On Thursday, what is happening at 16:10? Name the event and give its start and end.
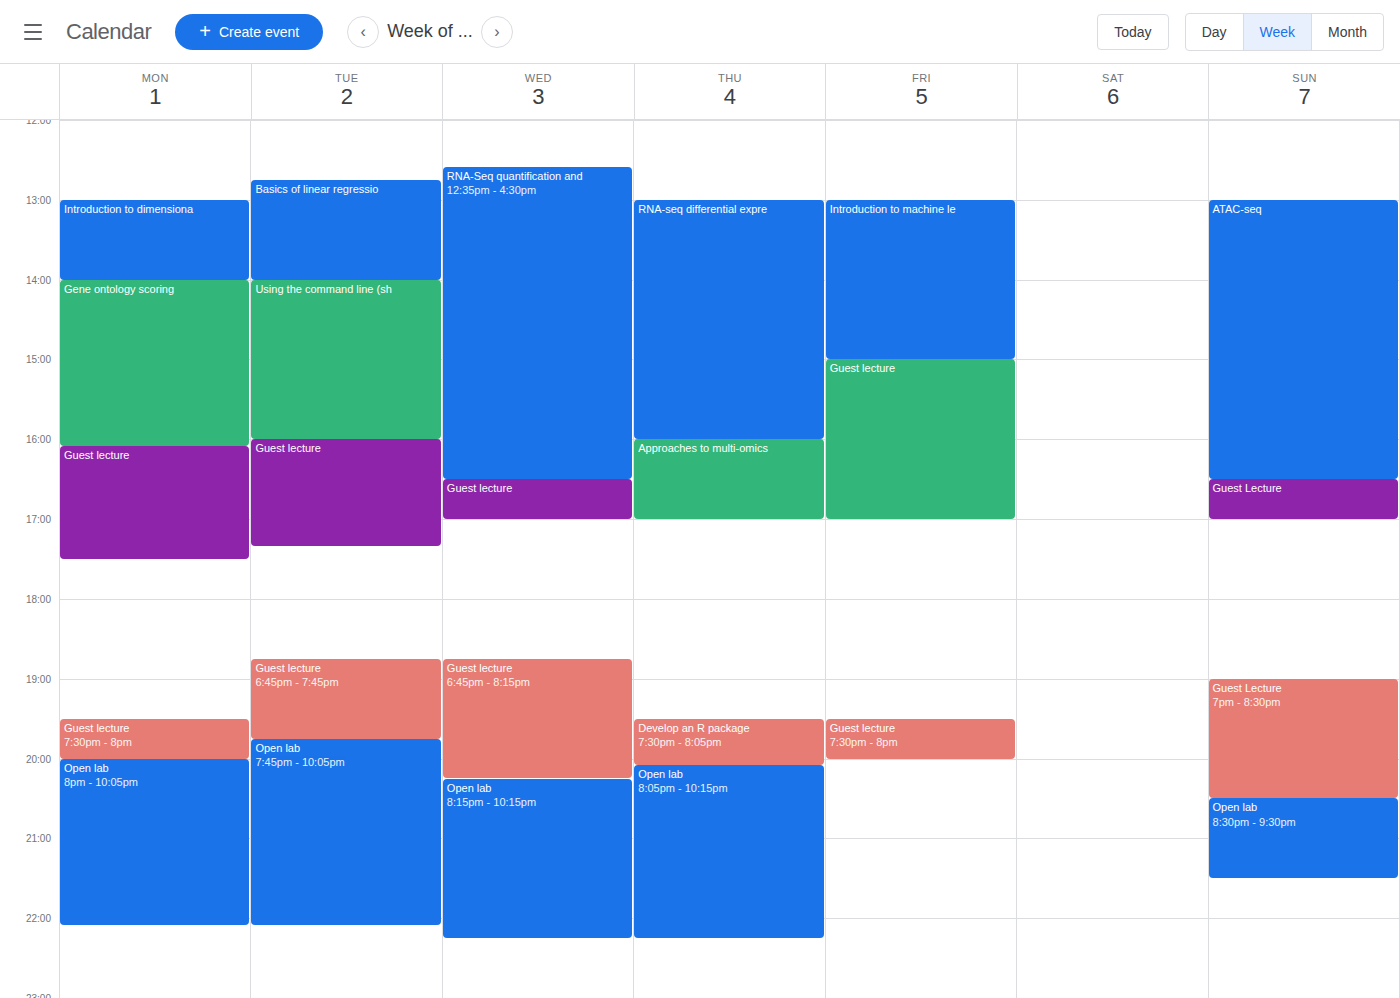
"Approaches to multi-omics", 16:00 to 17:00